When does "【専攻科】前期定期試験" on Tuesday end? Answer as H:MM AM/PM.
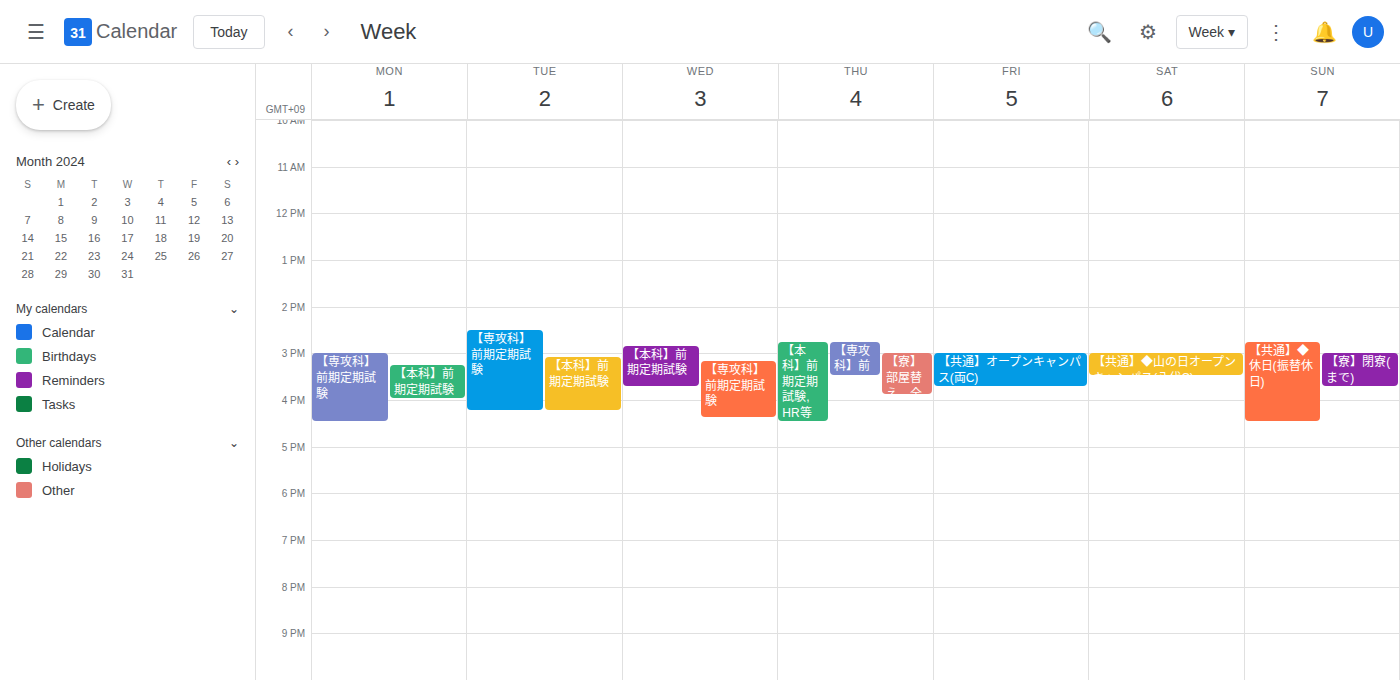
4:15 PM